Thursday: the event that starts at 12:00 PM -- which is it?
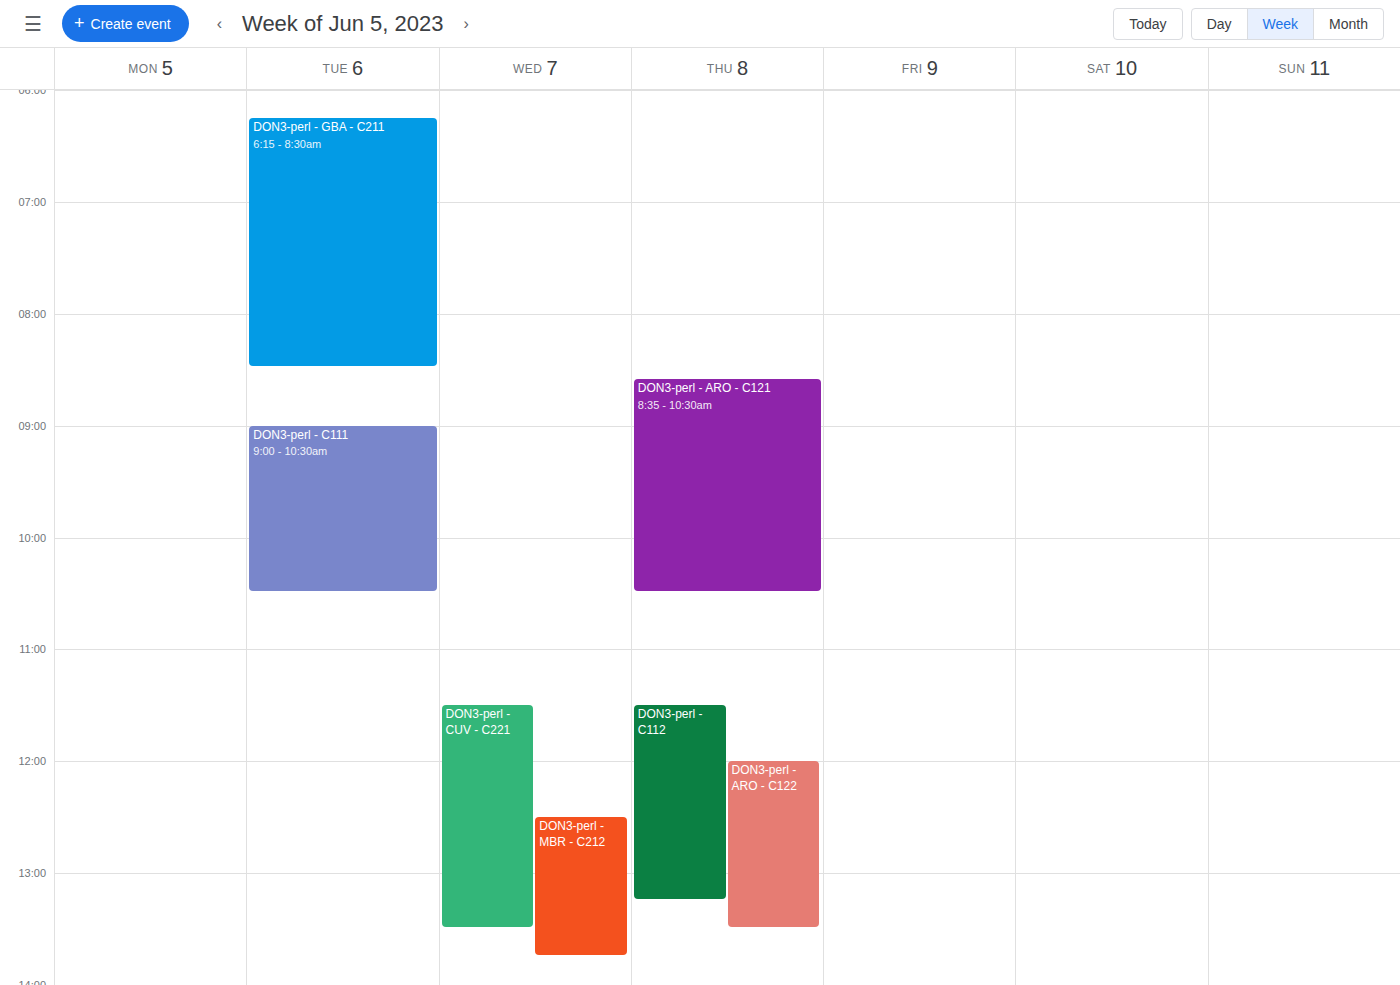
"DON3-perl - ARO - C122"